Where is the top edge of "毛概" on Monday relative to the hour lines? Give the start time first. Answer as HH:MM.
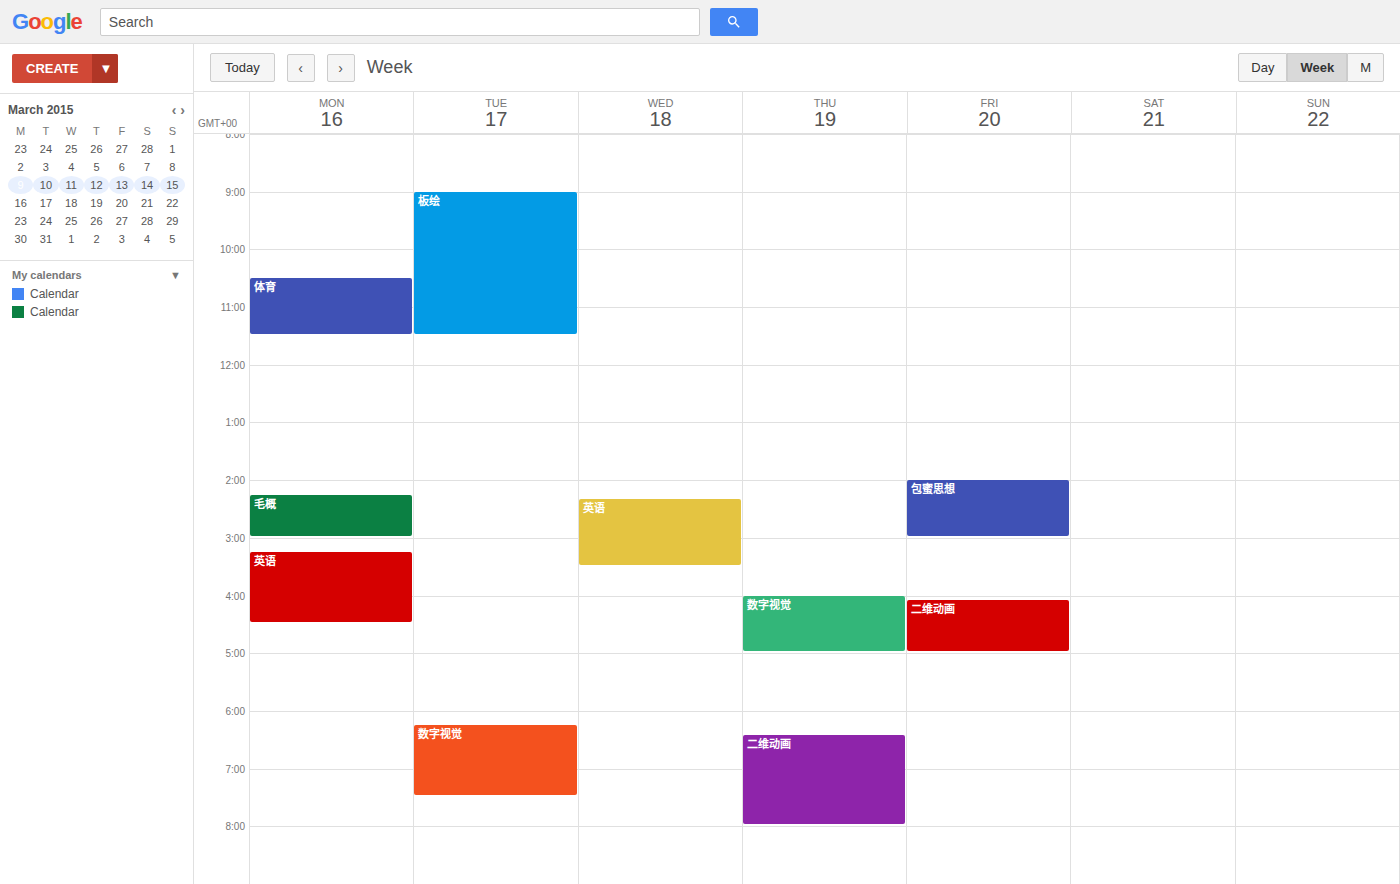
14:15 -- neither: a quarter of the way from the 14:00 line to the 15:00 line.